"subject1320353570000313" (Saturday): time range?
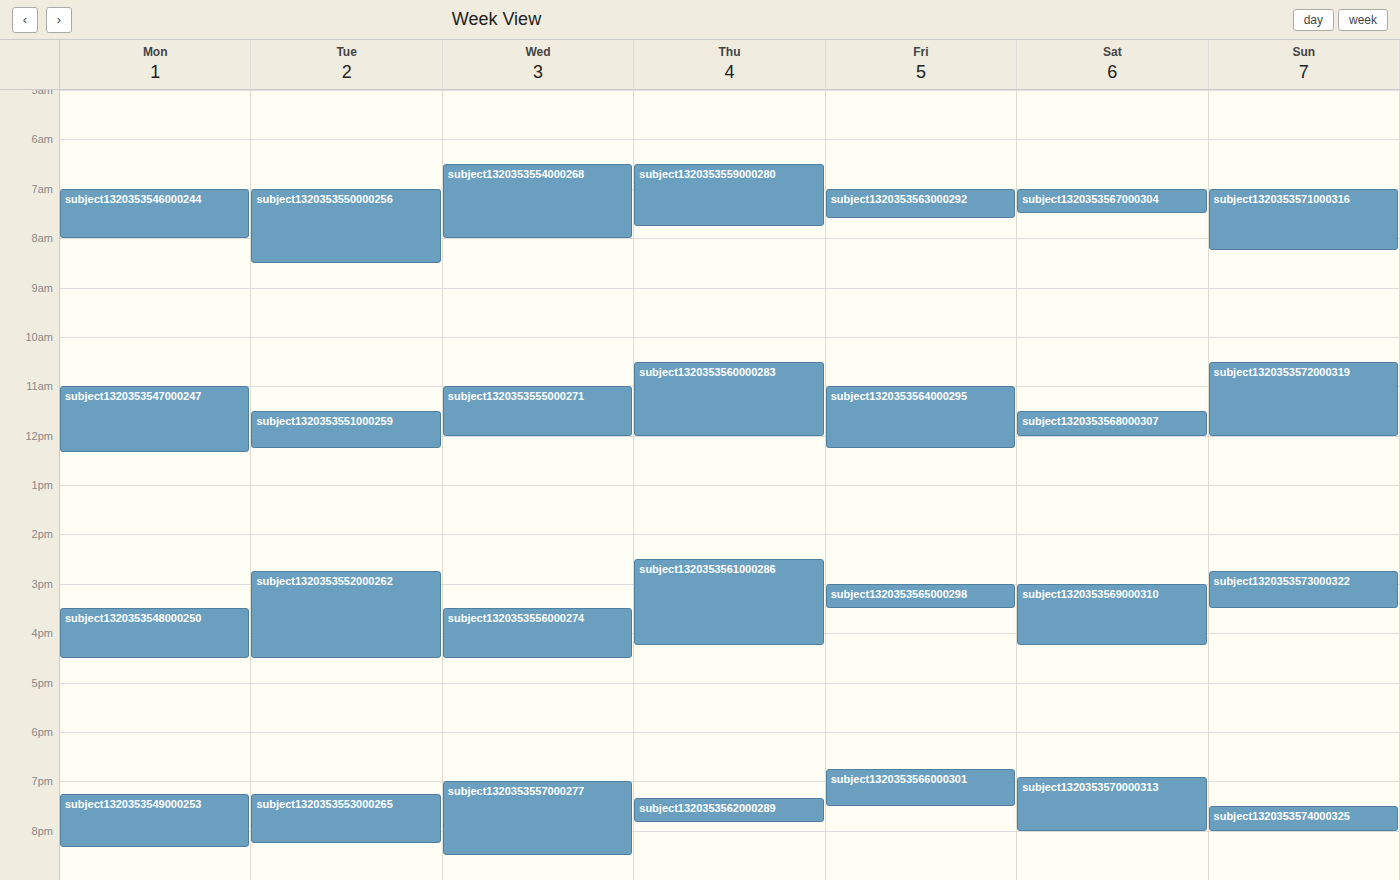
18:55 to 20:00